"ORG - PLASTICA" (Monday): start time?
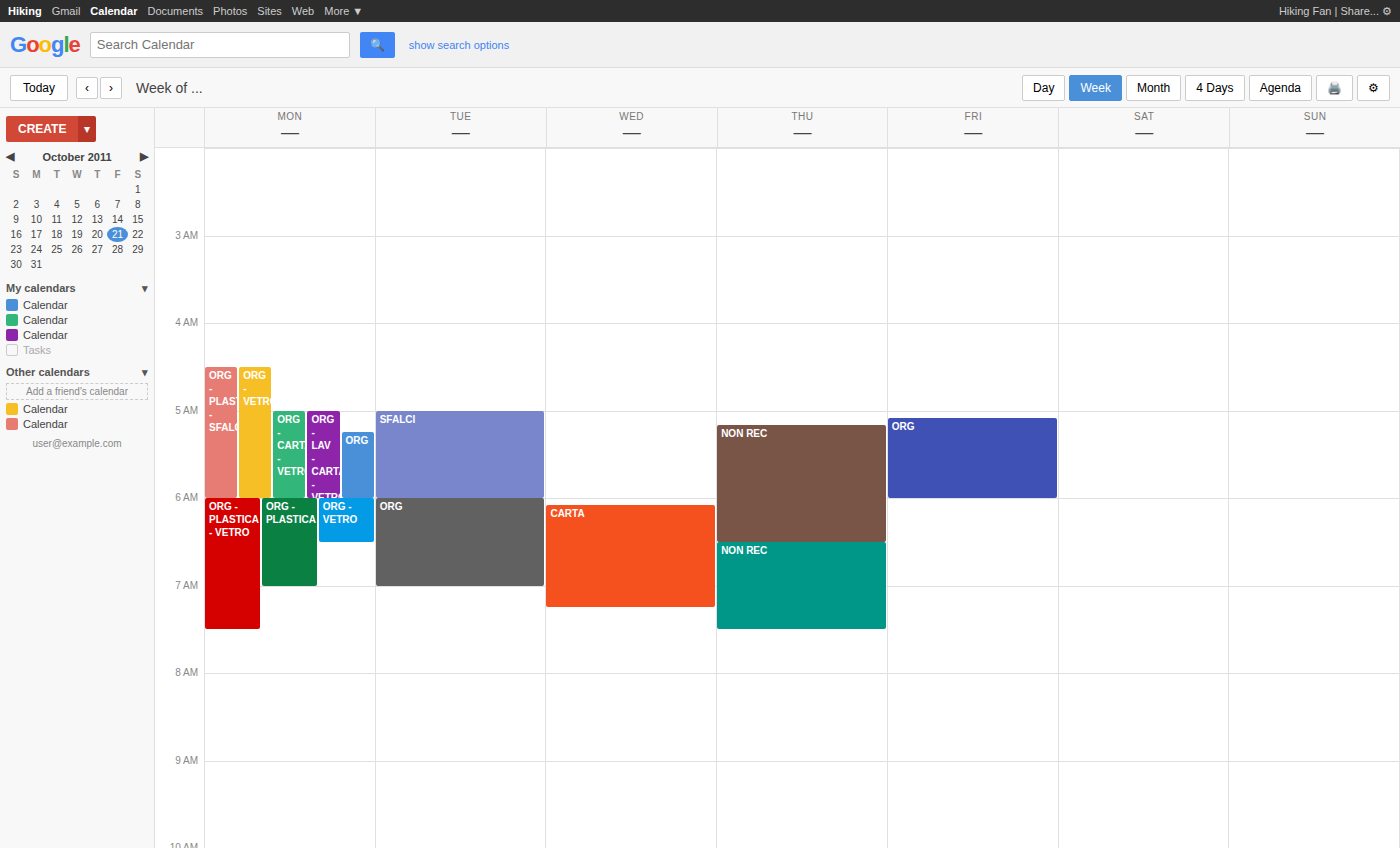
6:00 AM